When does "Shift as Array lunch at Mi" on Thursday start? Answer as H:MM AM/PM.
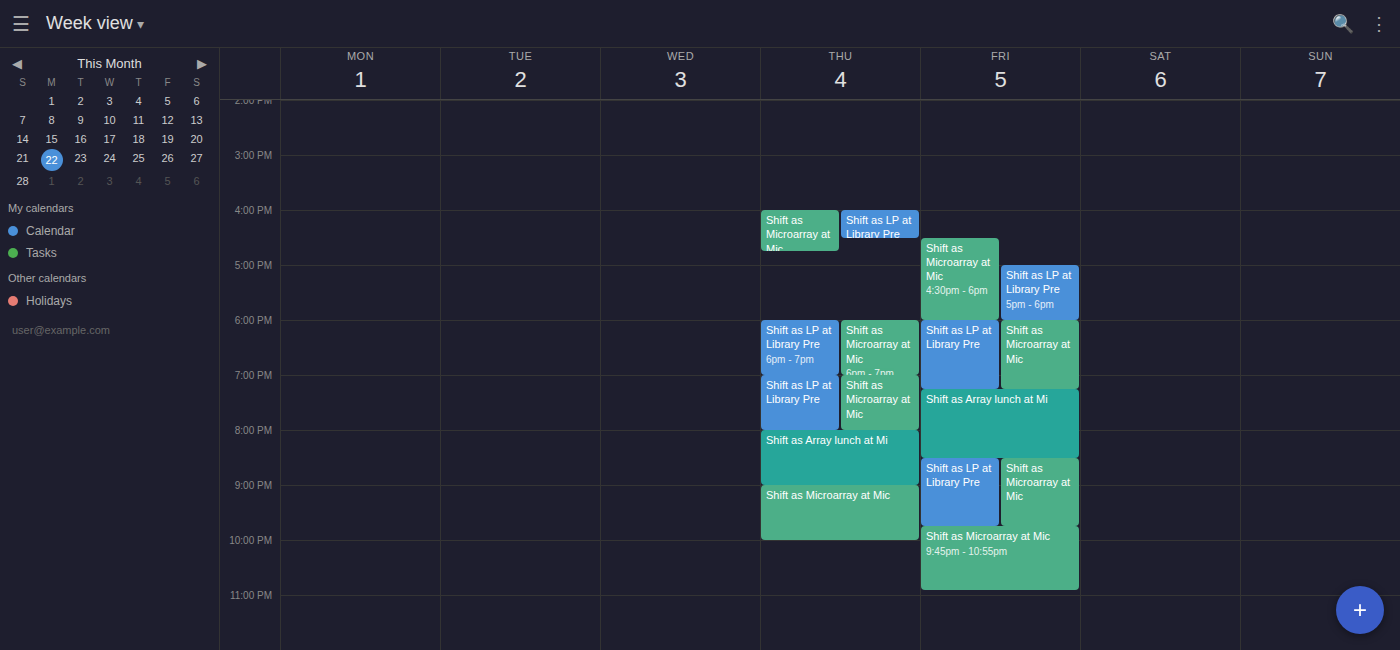
8:00 PM